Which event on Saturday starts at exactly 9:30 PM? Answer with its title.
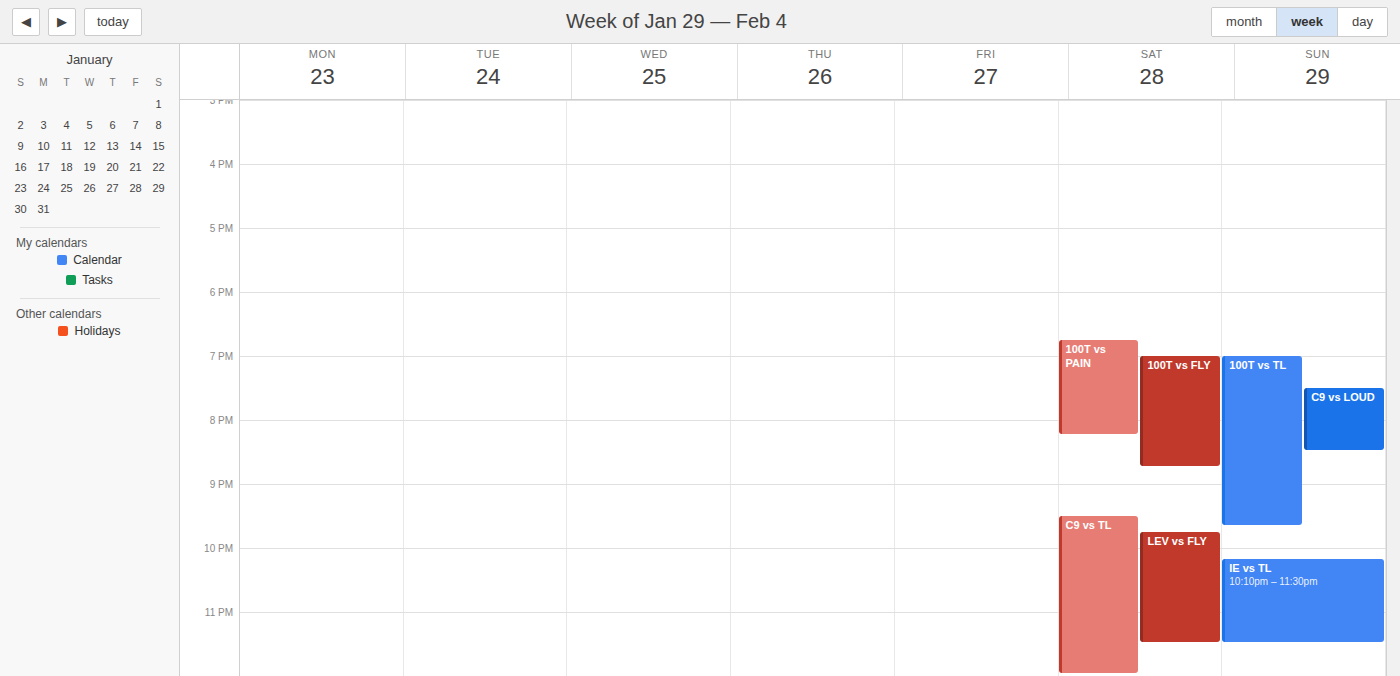
"C9 vs TL"